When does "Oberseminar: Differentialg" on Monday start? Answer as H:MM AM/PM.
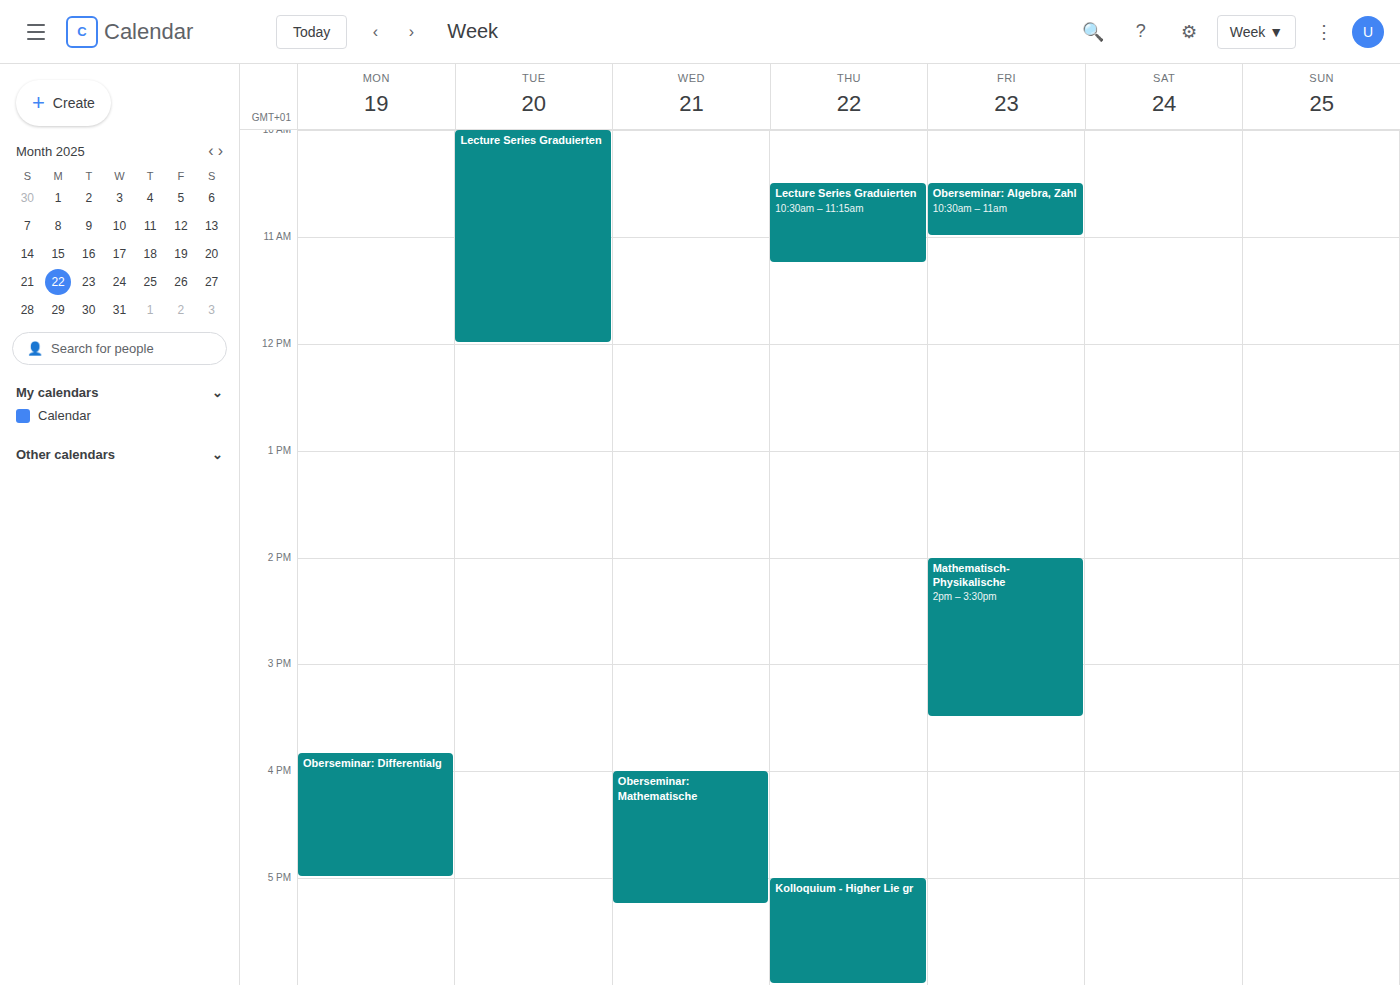
3:50 PM